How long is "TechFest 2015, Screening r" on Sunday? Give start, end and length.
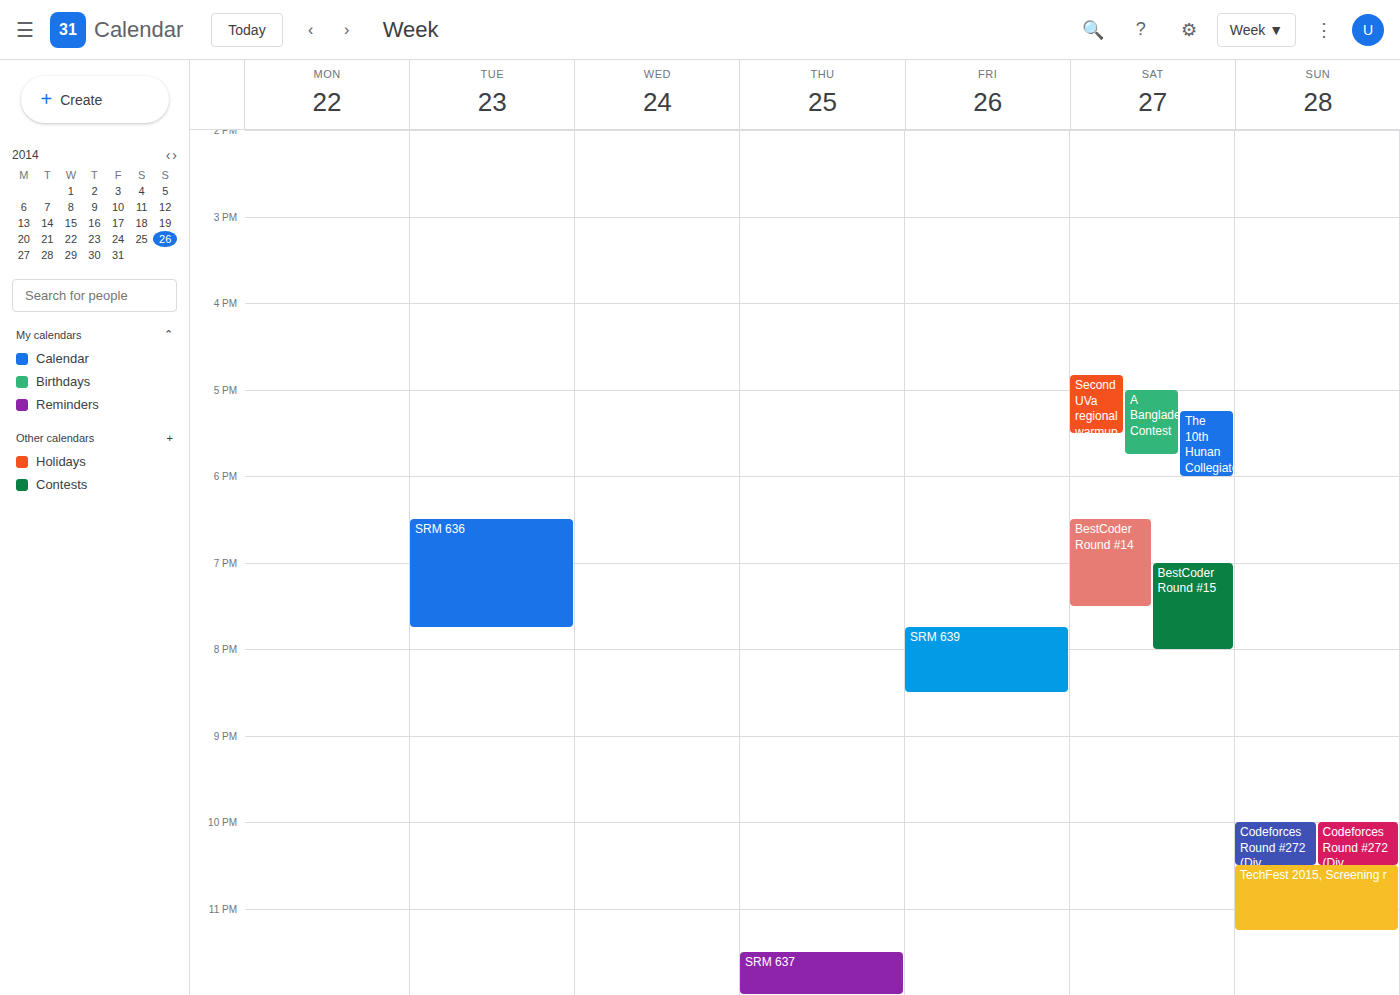
10:30 PM to 11:15 PM, 45 minutes